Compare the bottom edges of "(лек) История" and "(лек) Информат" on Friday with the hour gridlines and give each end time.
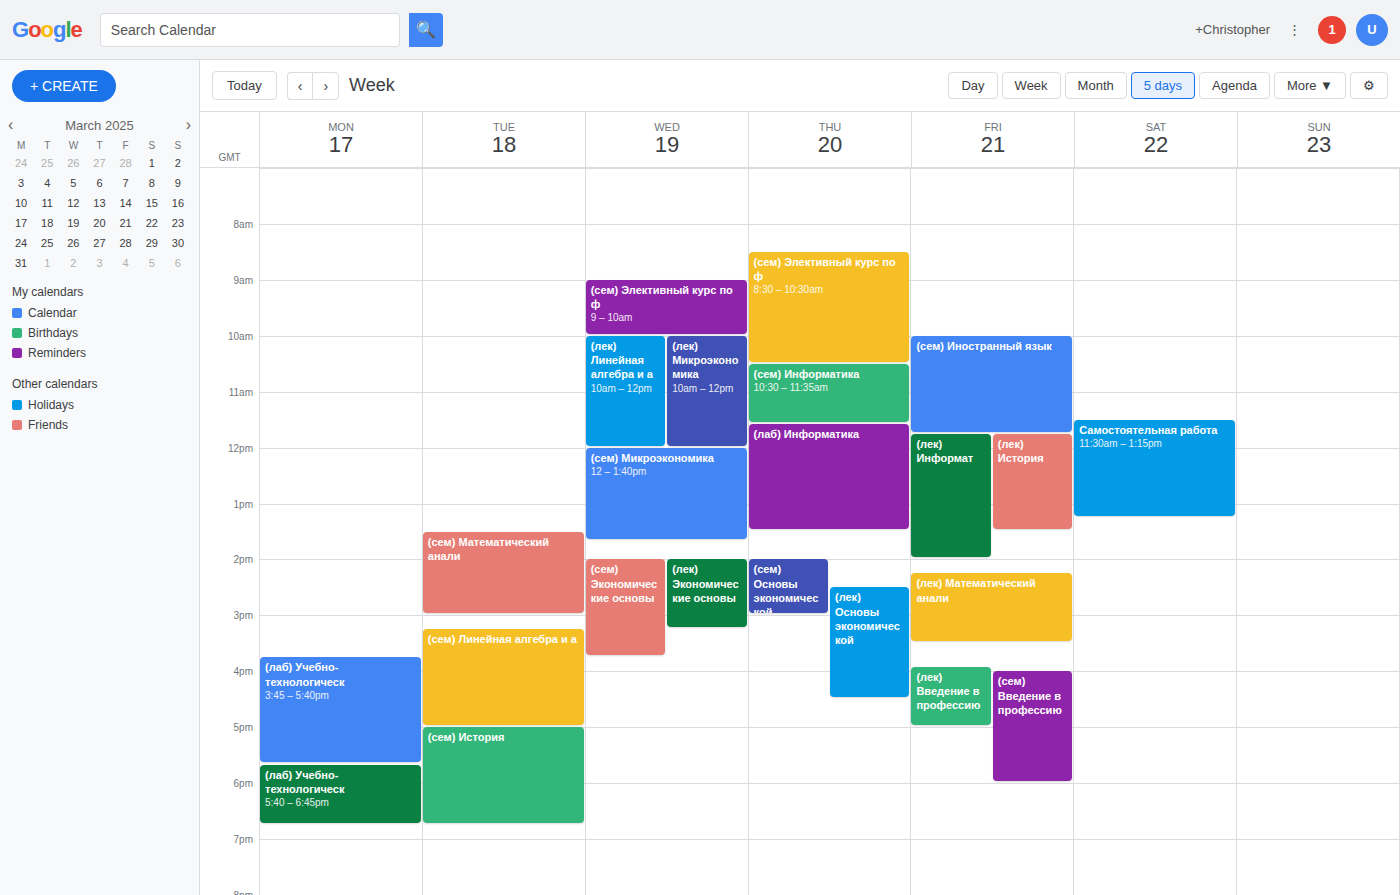
"(лек) История": 13:30, halfway between the 13:00 and 14:00 lines. "(лек) Информат": 14:00, exactly on the 14:00 line.